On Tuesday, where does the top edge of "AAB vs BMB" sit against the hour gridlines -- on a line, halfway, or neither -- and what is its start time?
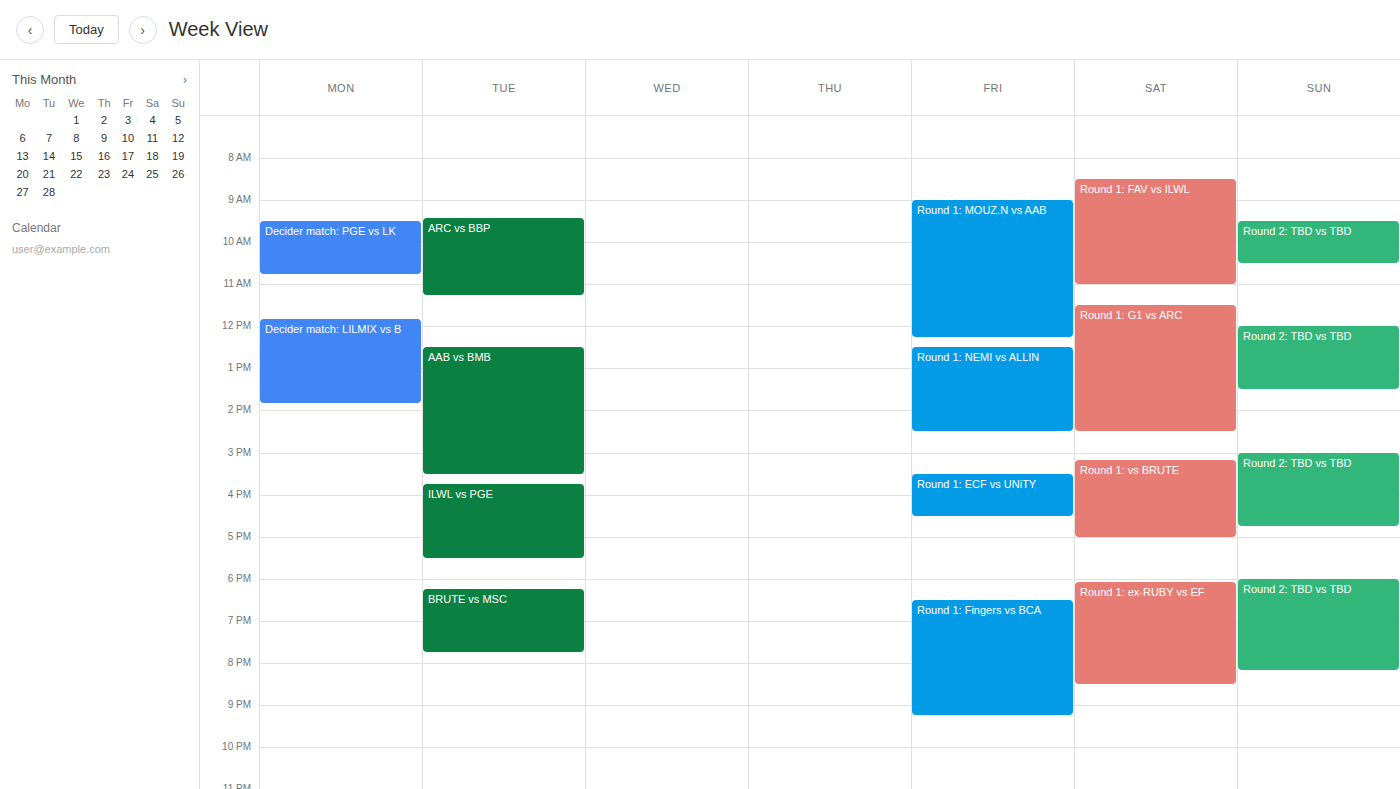
12:30 -- halfway between the 12:00 and 13:00 lines.